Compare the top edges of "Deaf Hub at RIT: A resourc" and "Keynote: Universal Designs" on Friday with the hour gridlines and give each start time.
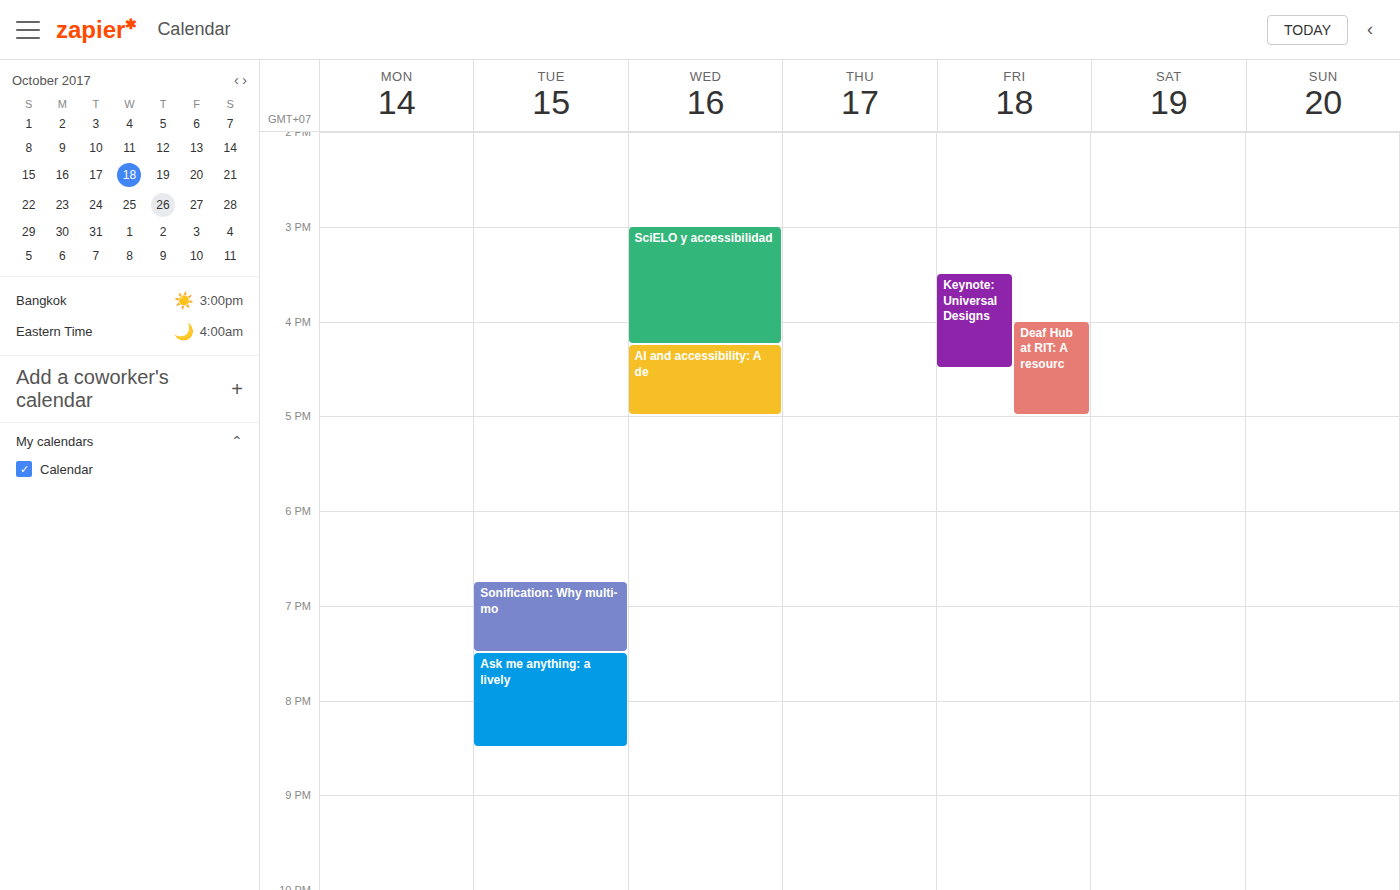
"Deaf Hub at RIT: A resourc": 4:00 PM, exactly on the 4 PM line. "Keynote: Universal Designs": 3:30 PM, halfway between the 3 PM and 4 PM lines.